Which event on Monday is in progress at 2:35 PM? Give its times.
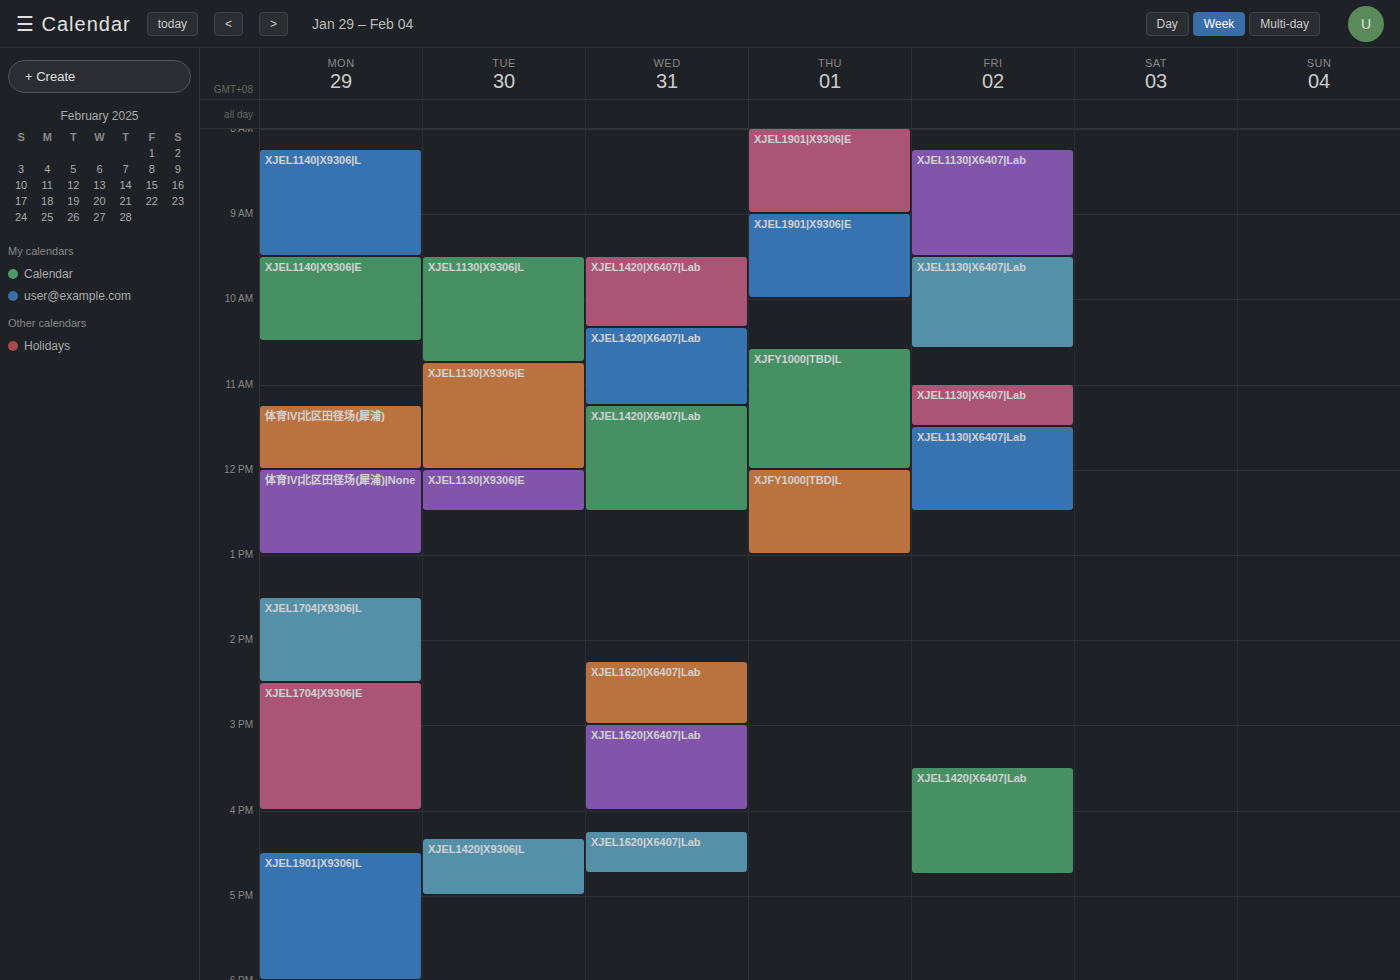
"XJEL1704|X9306|E", 2:30 PM to 4:00 PM